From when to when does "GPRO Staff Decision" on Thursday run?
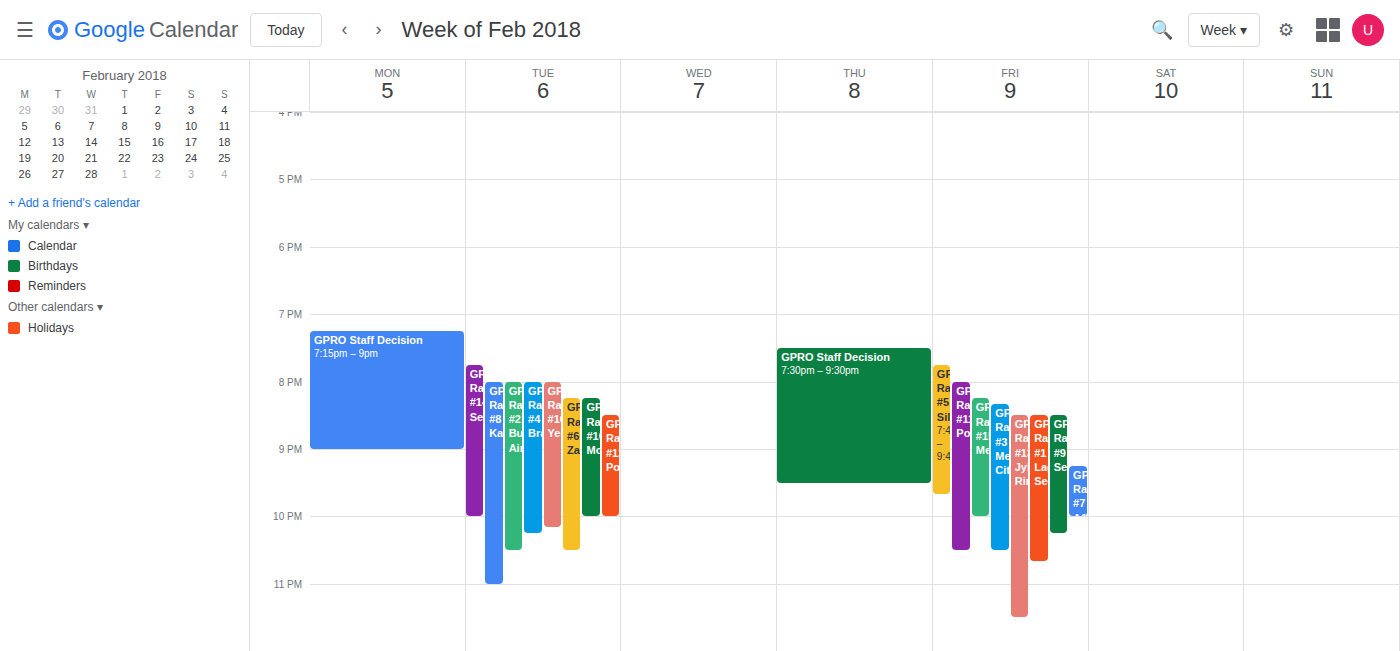
7:30 PM to 9:30 PM